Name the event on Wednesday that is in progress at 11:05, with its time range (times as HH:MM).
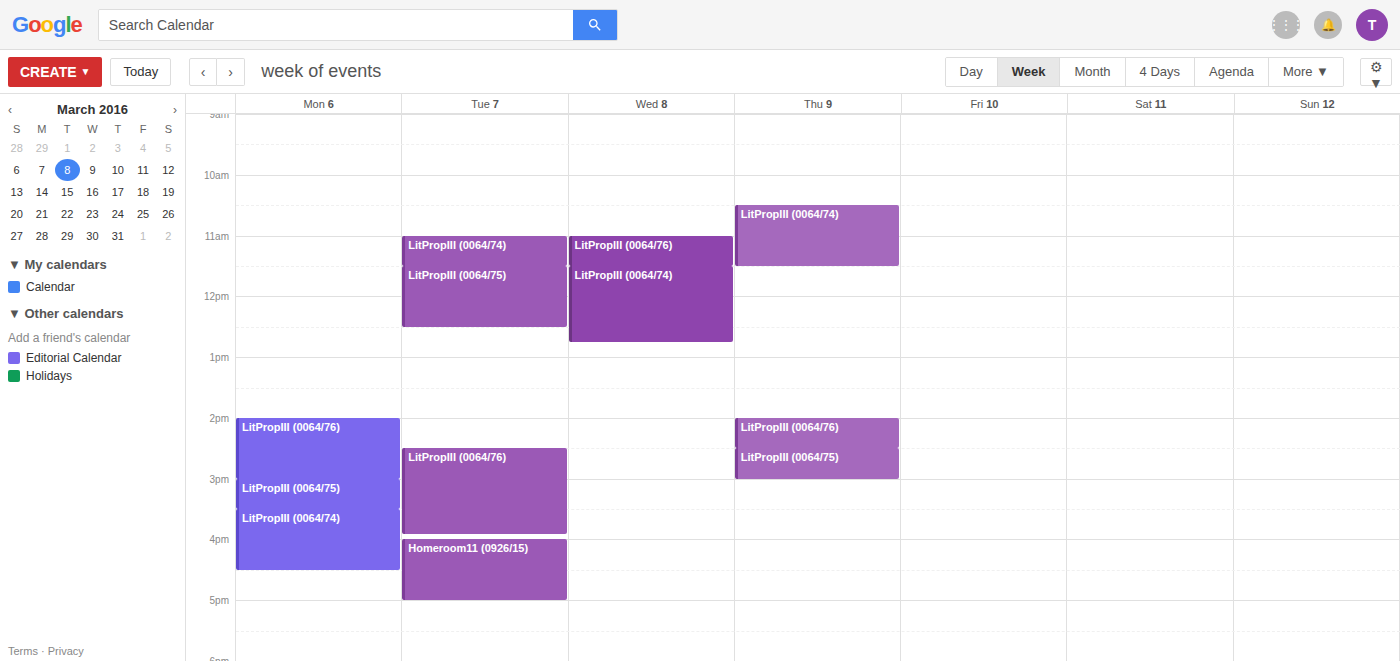
"LitPropIII (0064/76)", 11:00 to 11:30